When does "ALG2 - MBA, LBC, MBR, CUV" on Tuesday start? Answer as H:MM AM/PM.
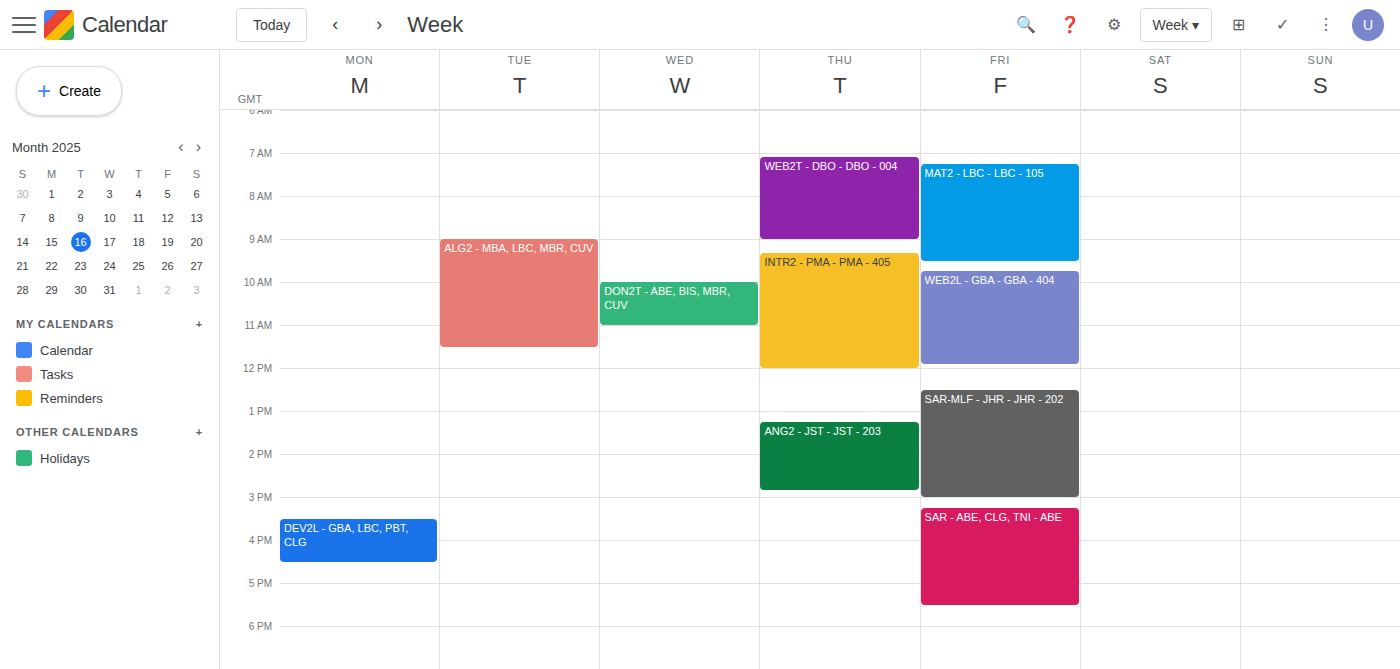
9:00 AM